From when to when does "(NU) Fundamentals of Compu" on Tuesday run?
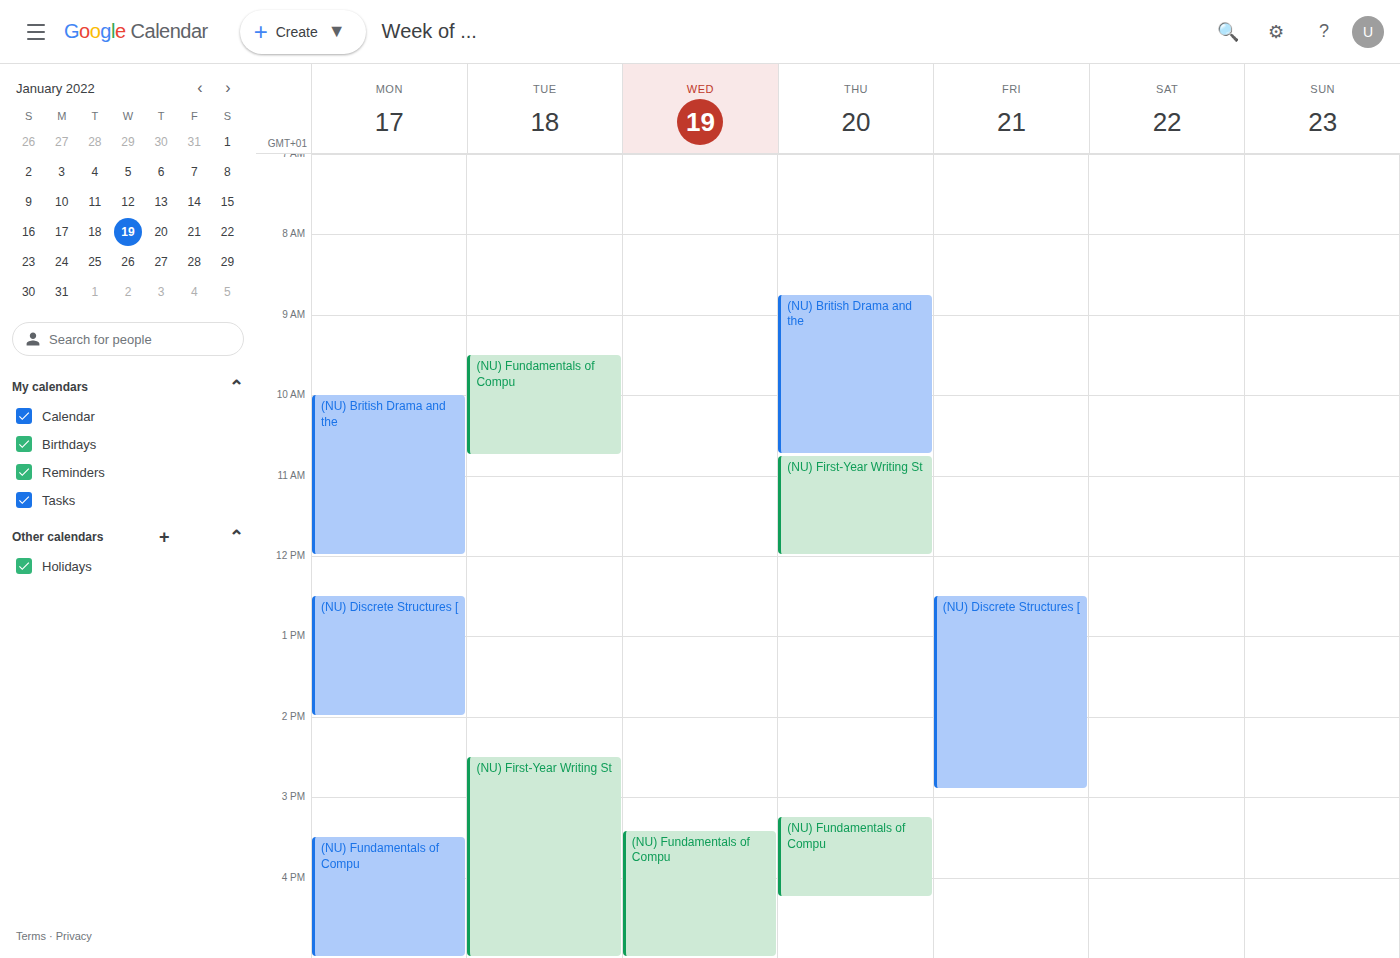
09:30 to 10:45